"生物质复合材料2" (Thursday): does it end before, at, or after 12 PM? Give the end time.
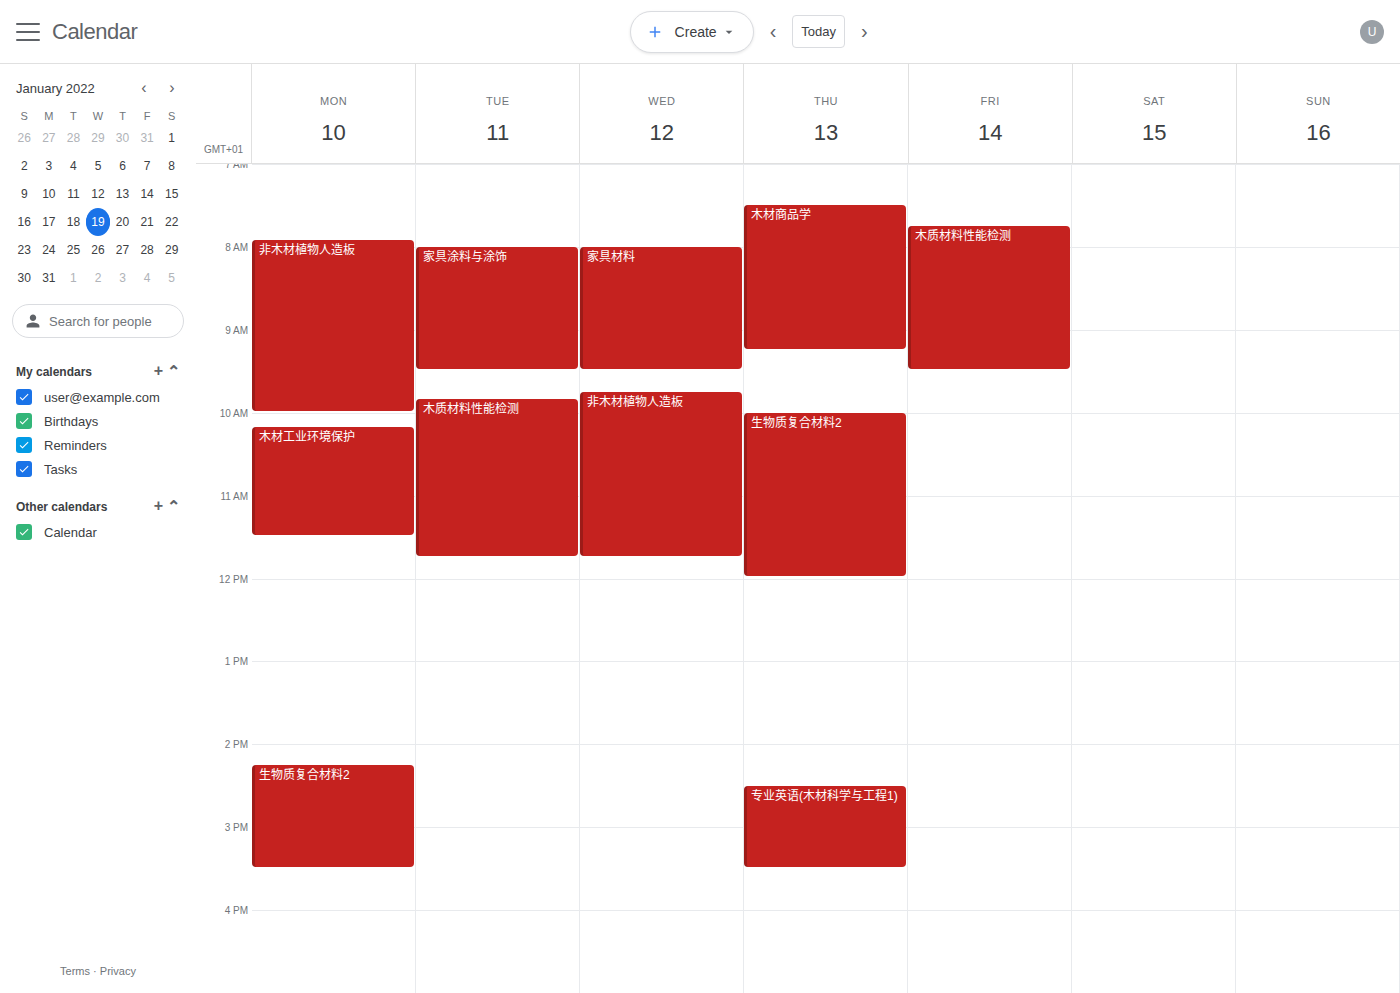
12:00 PM -- exactly at 12 PM, on the 12 PM line.